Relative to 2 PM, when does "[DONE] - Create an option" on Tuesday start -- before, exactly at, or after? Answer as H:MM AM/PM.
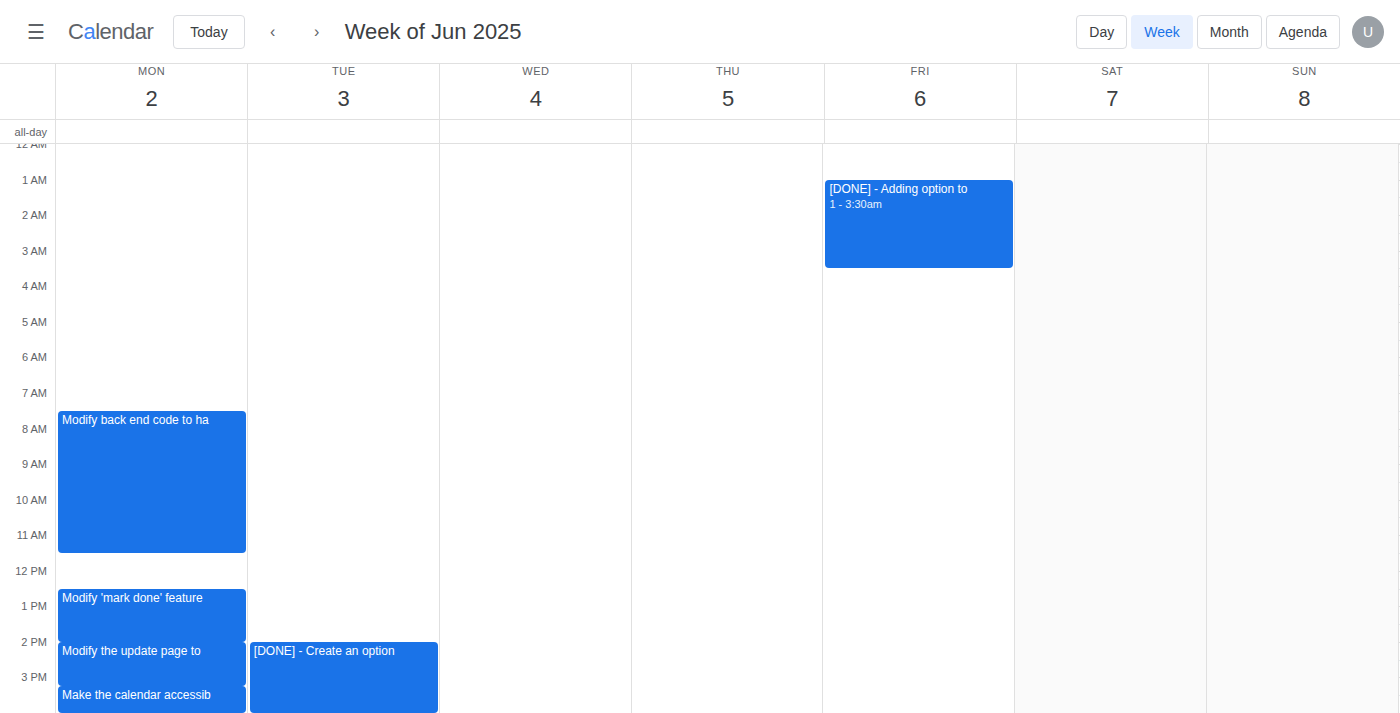
2:00 PM -- exactly at 2 PM, on the 2 PM line.